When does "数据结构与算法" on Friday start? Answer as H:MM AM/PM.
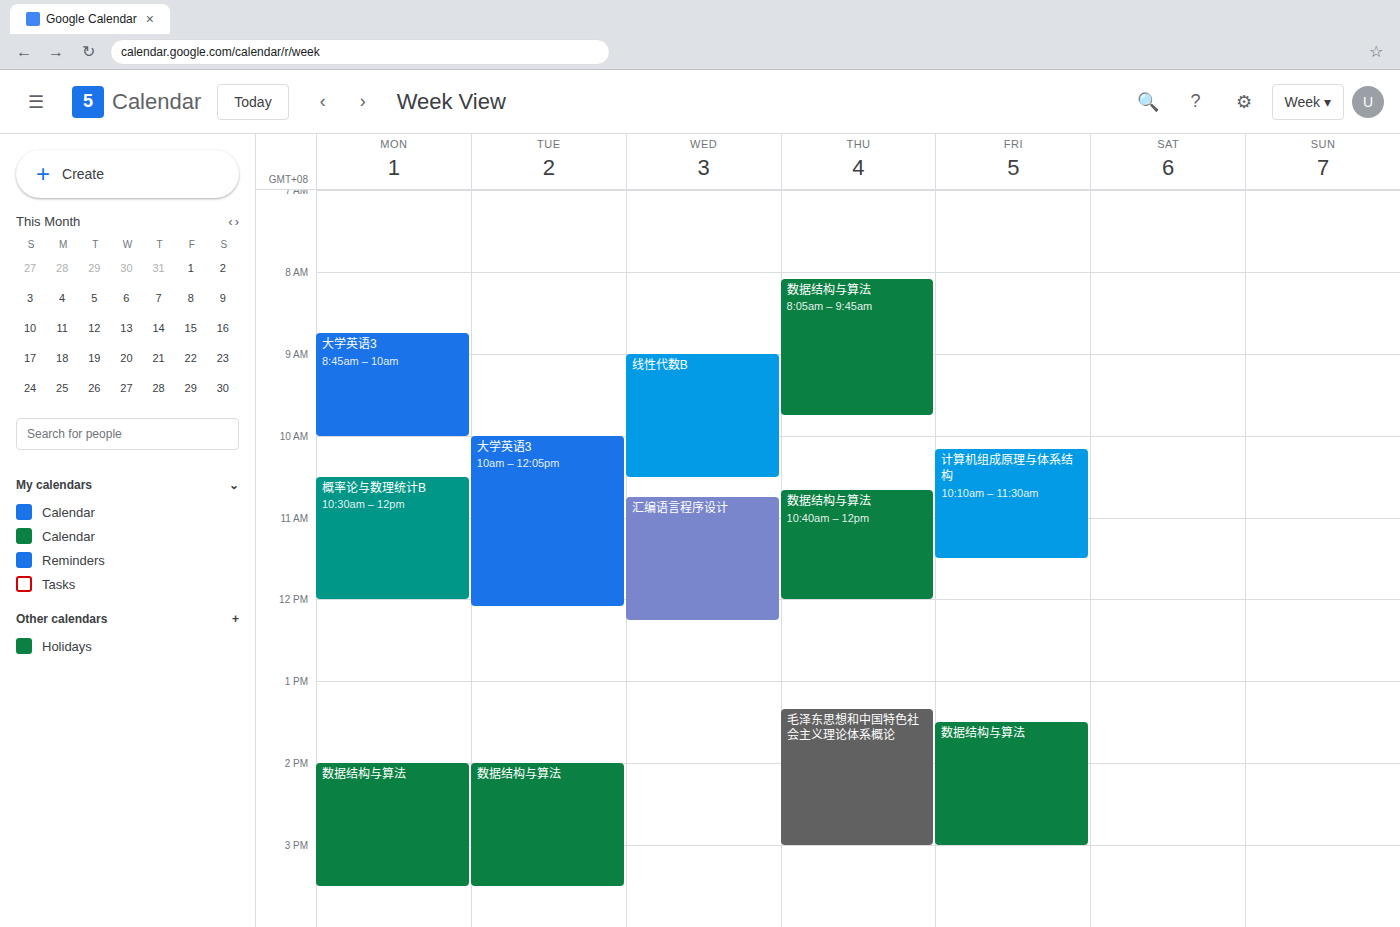
1:30 PM